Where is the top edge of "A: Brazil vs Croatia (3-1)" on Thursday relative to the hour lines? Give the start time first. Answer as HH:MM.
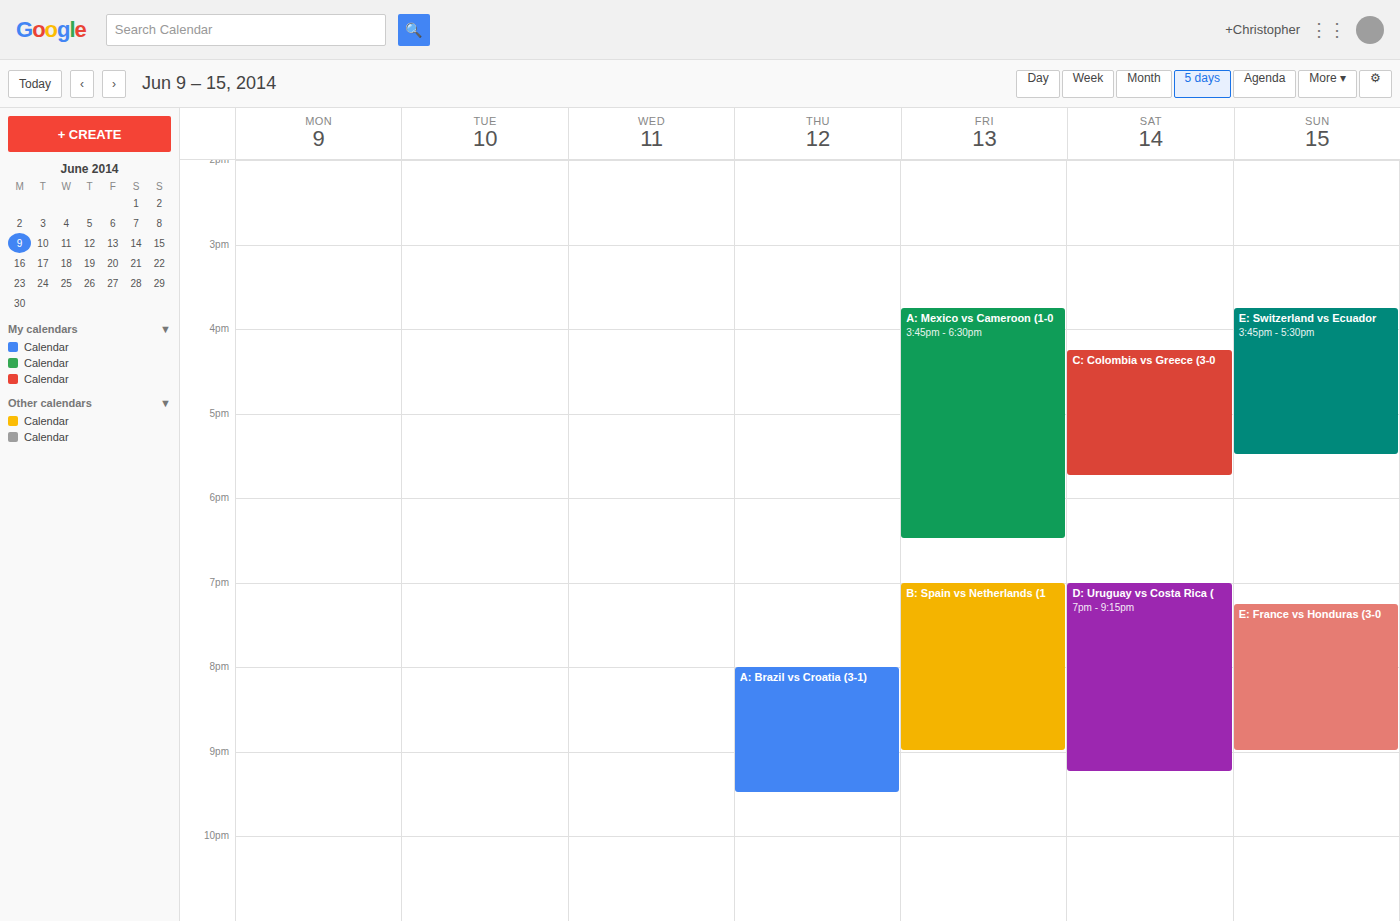
20:00 -- exactly on the 20:00 line.